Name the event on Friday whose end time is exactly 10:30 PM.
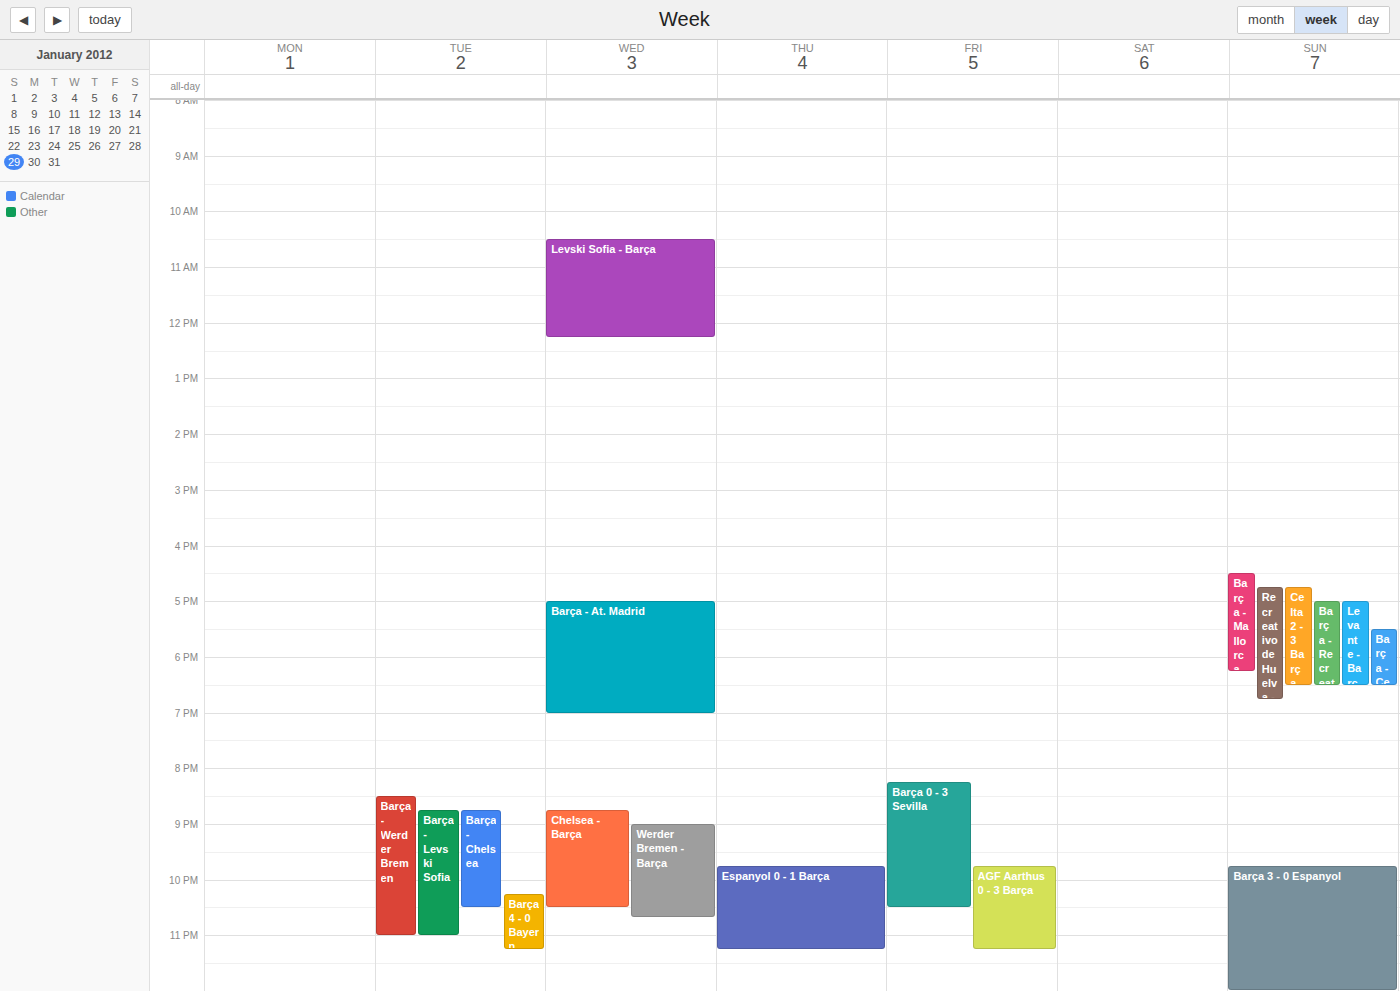
"Barça 0 - 3 Sevilla"